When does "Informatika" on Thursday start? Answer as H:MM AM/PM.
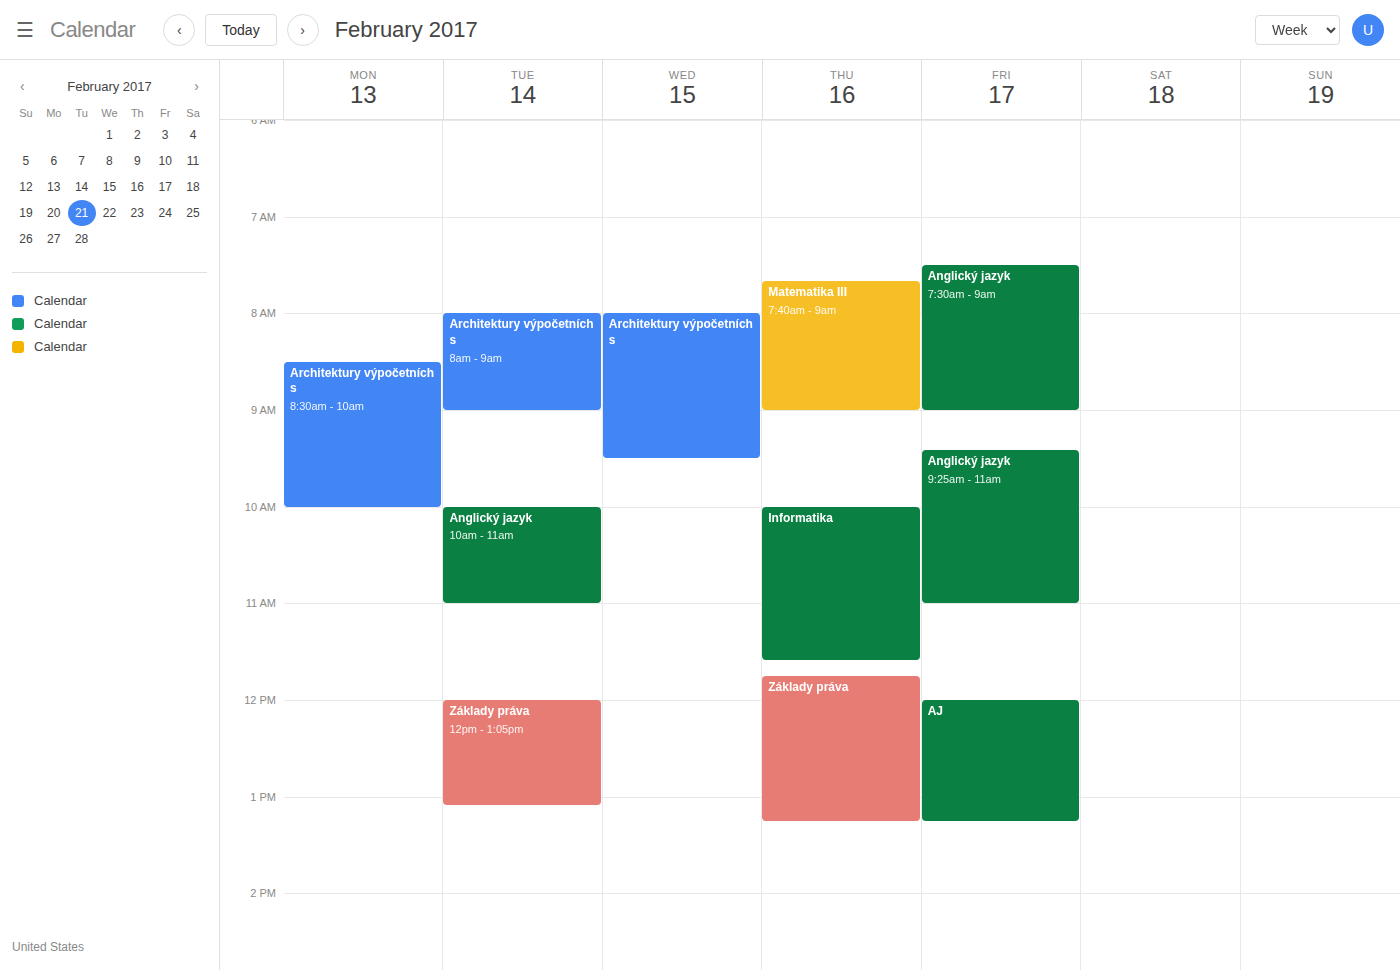
10:00 AM